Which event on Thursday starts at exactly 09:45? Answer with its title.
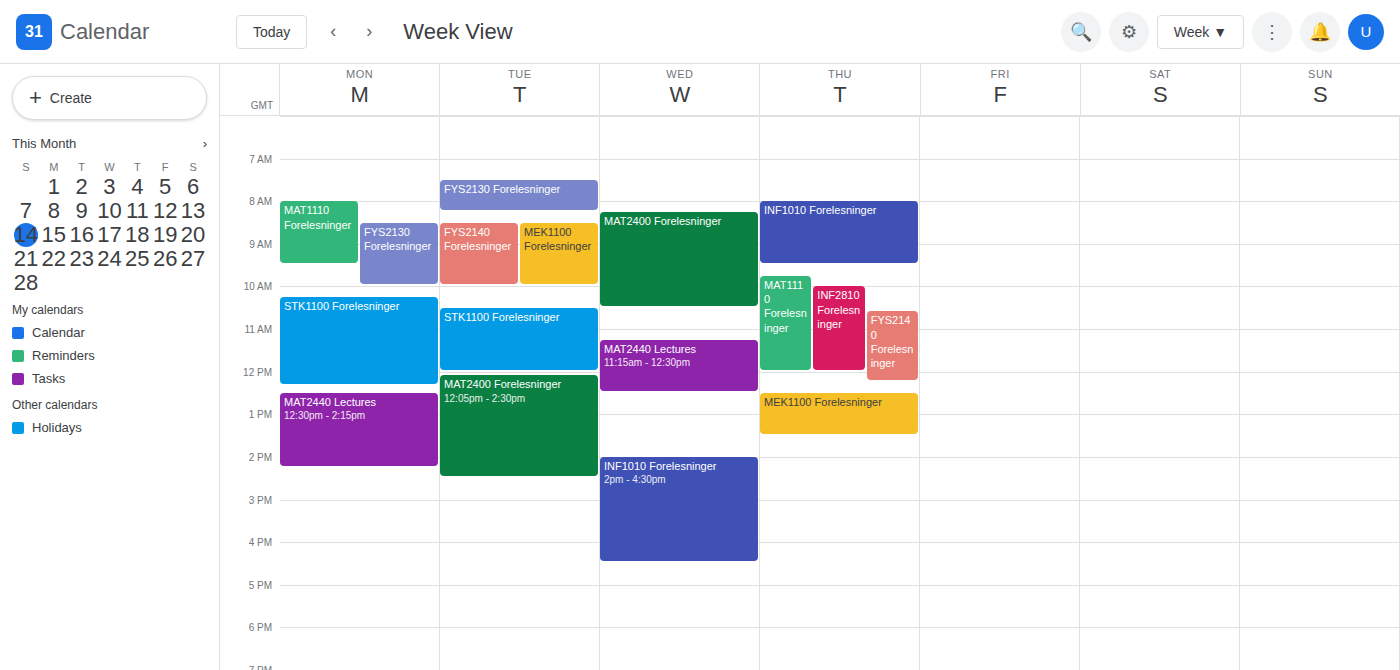
"MAT1110 Forelesninger"